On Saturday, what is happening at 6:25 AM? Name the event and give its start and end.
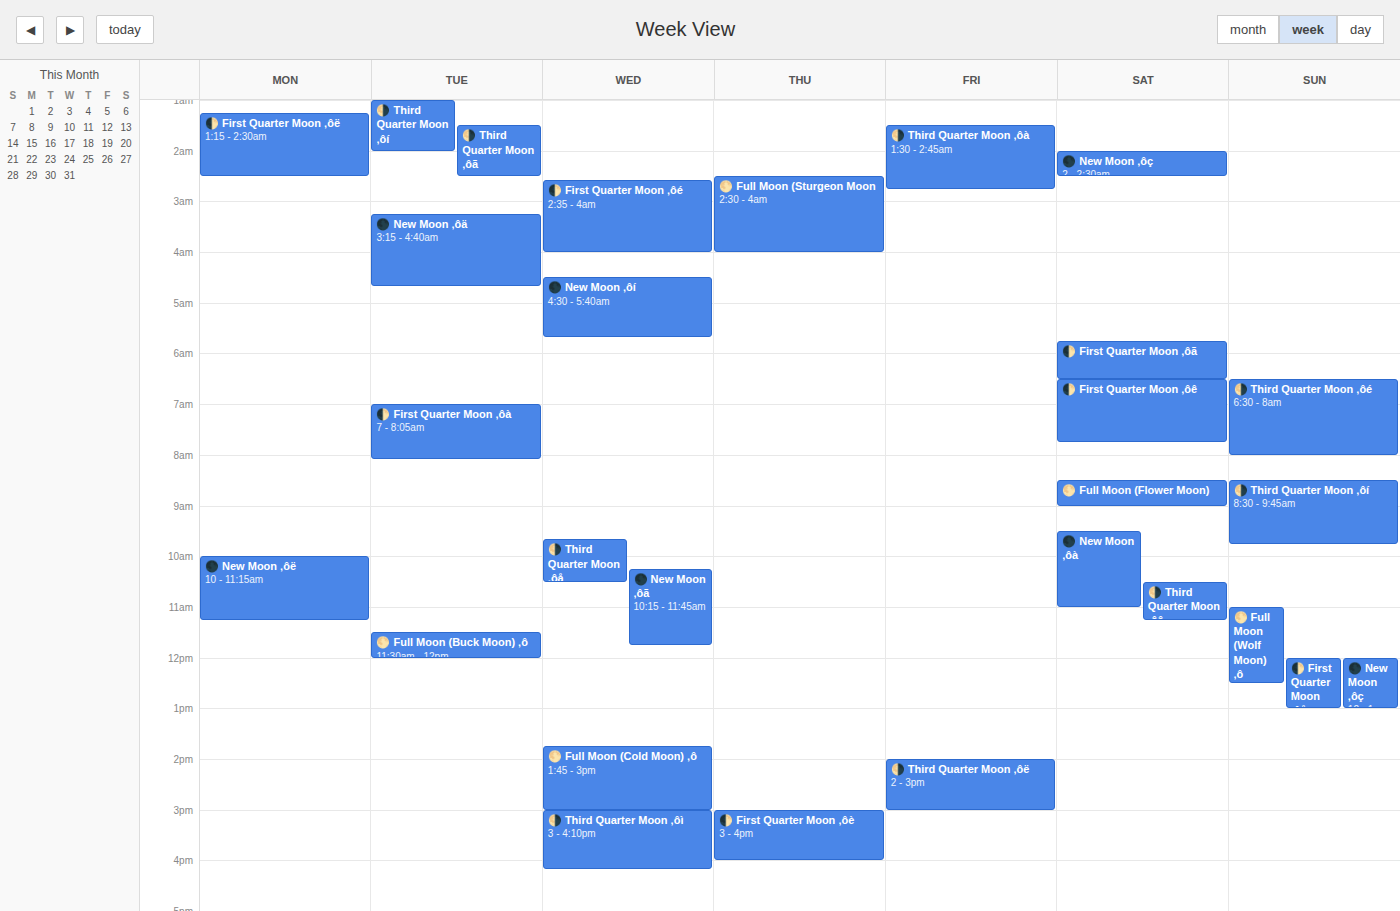
"🌓 First Quarter Moon ‚ôã", 5:45 AM to 6:30 AM